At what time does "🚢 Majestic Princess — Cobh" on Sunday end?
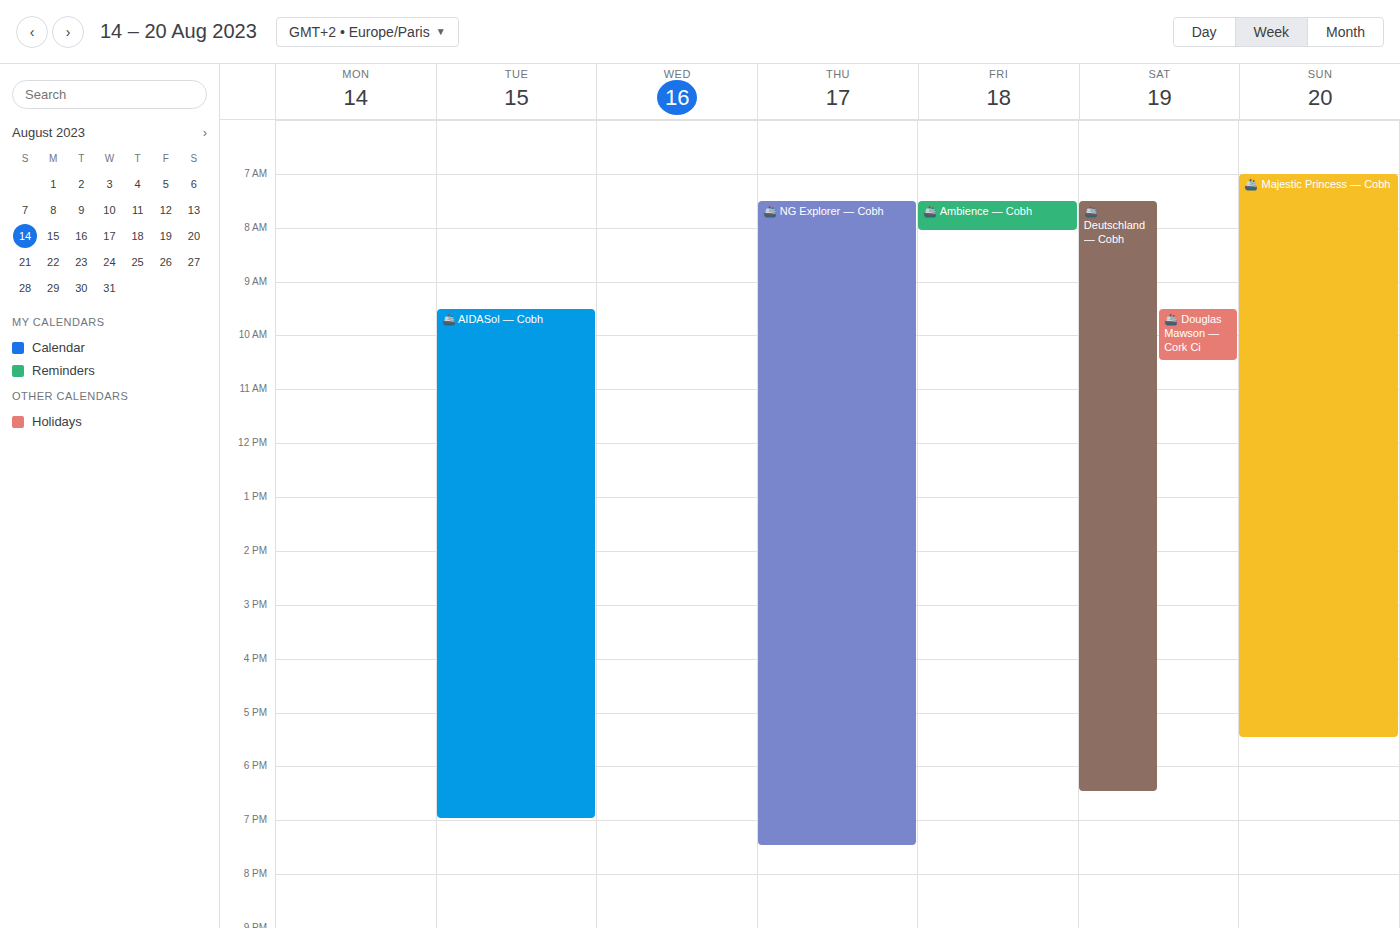
5:30 PM